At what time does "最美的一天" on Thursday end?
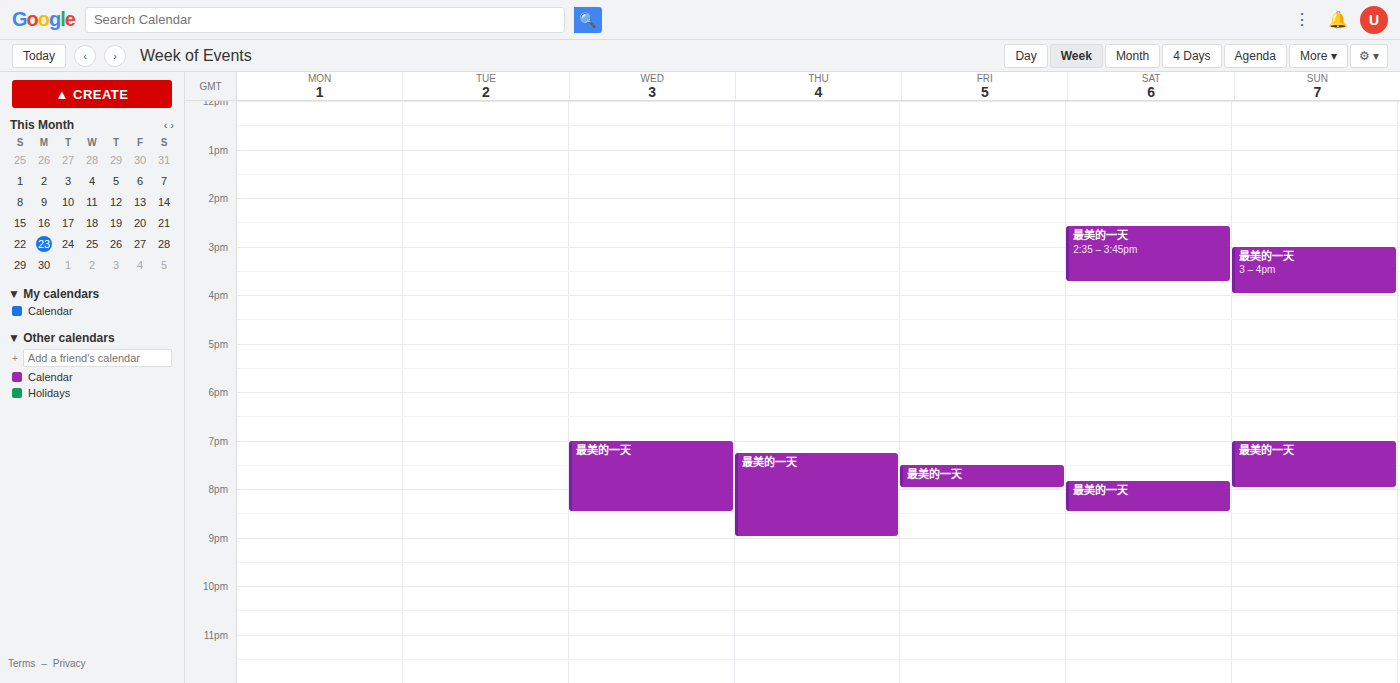
21:00